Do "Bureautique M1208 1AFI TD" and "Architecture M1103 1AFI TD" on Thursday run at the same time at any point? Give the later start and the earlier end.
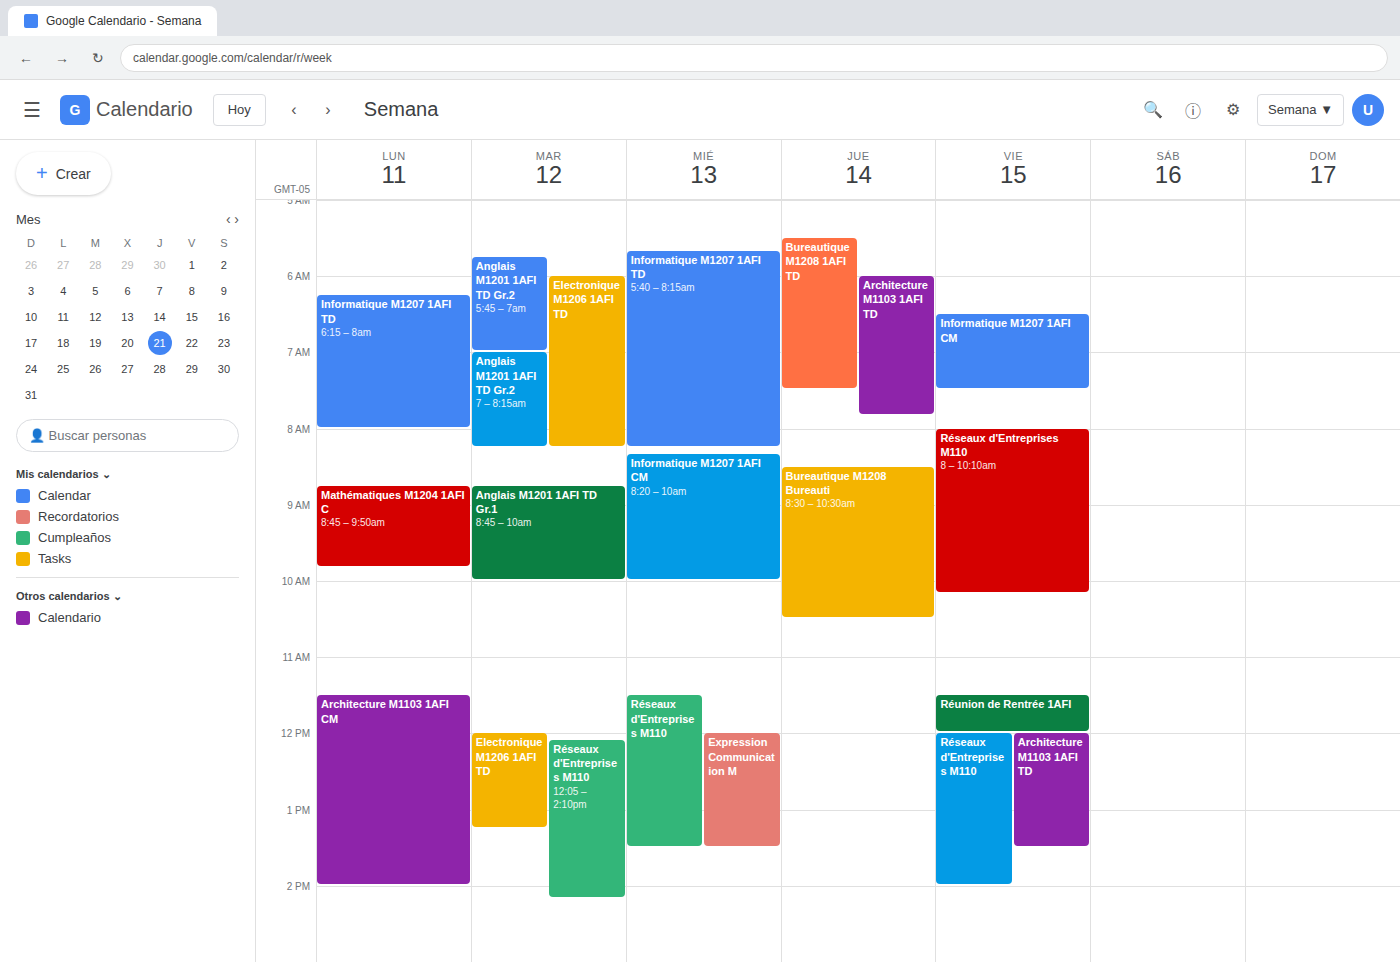
"Architecture M1103 1AFI TD" starts at 6:00 AM, before "Bureautique M1208 1AFI TD" ends at 7:30 AM -- they overlap.